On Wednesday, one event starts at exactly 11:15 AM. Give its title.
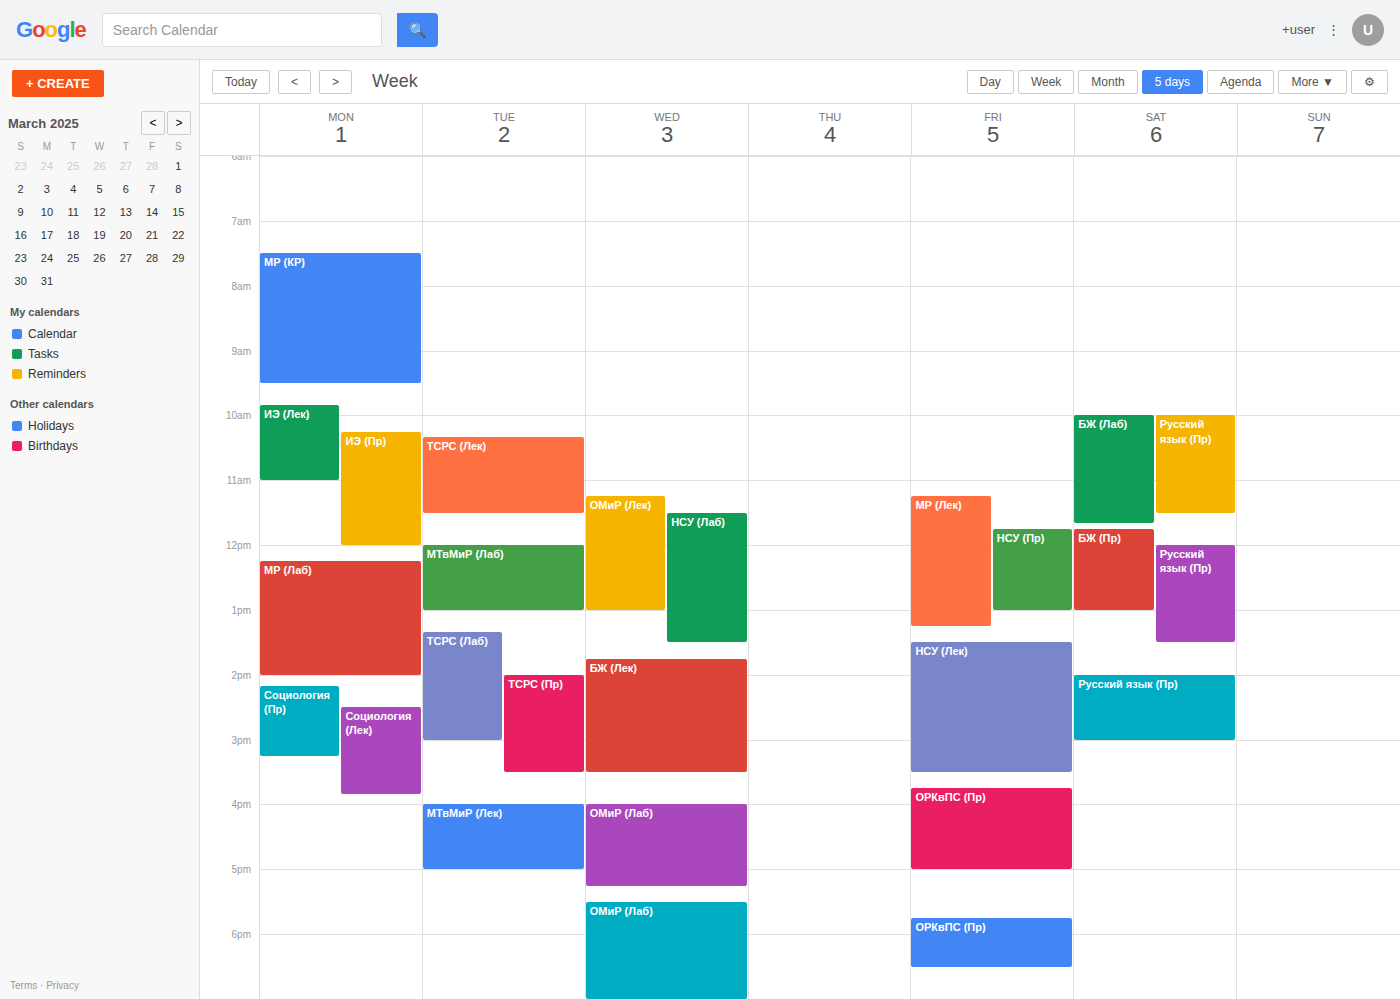
"ОМиР (Лек)"